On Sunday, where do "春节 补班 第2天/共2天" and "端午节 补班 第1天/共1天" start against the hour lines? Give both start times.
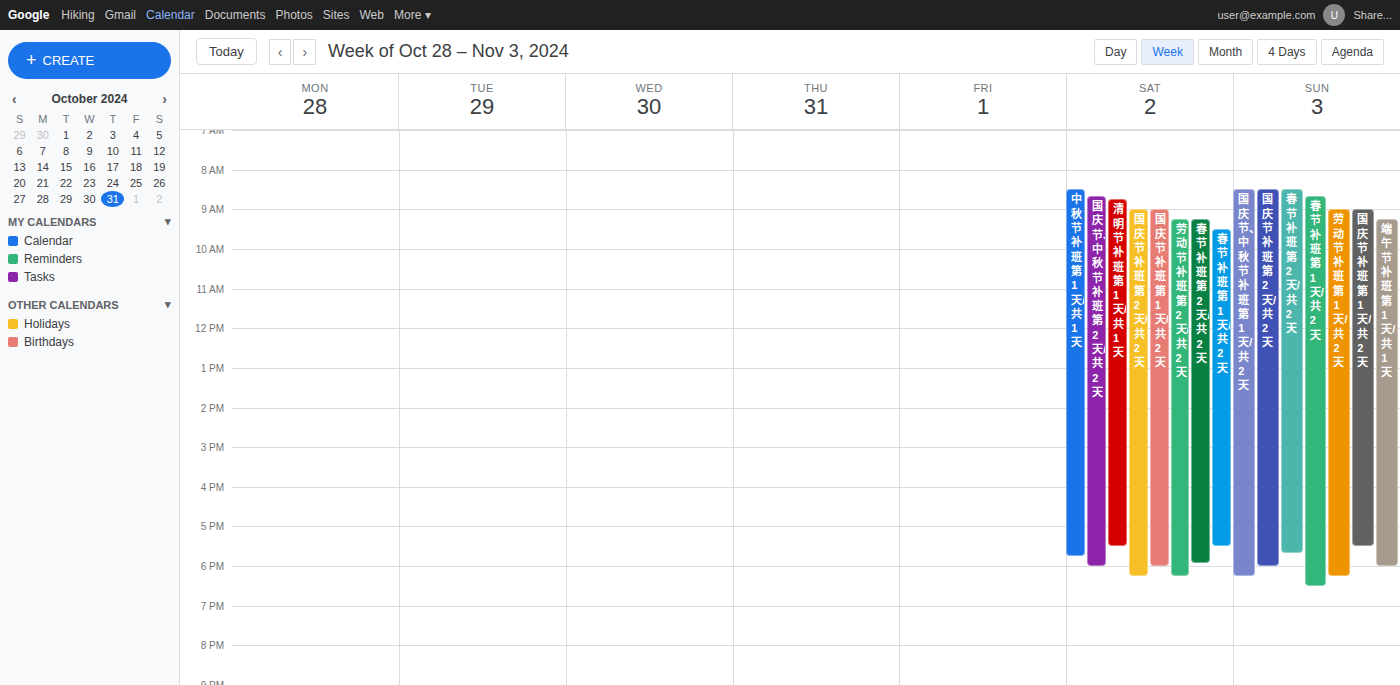
"春节 补班 第2天/共2天": 8:30 AM, halfway between the 8 AM and 9 AM lines. "端午节 补班 第1天/共1天": 9:15 AM, neither: a quarter of the way from the 9 AM line to the 10 AM line.